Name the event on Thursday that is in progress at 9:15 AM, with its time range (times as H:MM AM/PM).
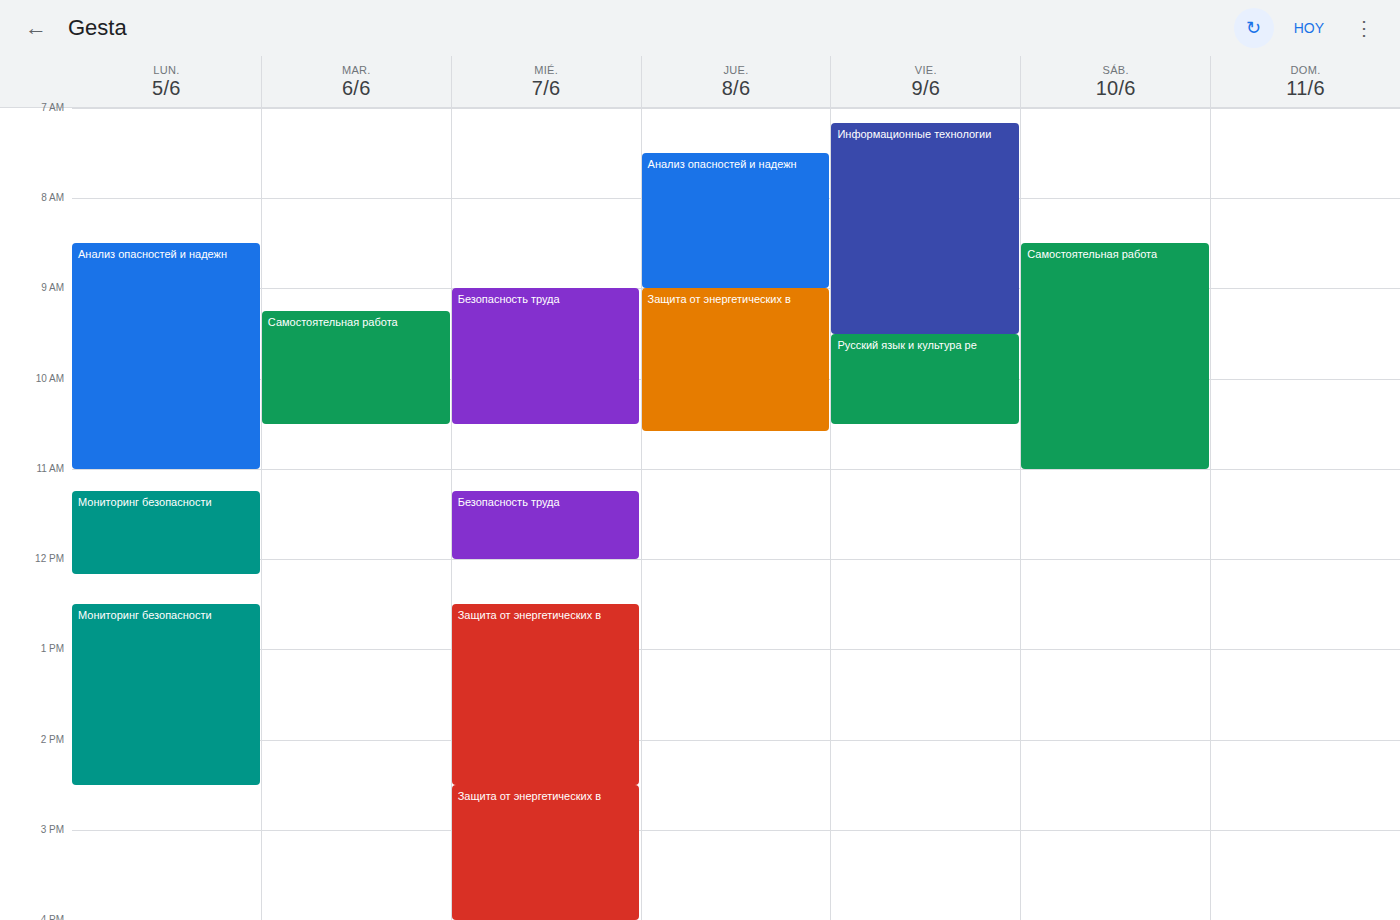
"Защита от энергетических в", 9:00 AM to 10:35 AM